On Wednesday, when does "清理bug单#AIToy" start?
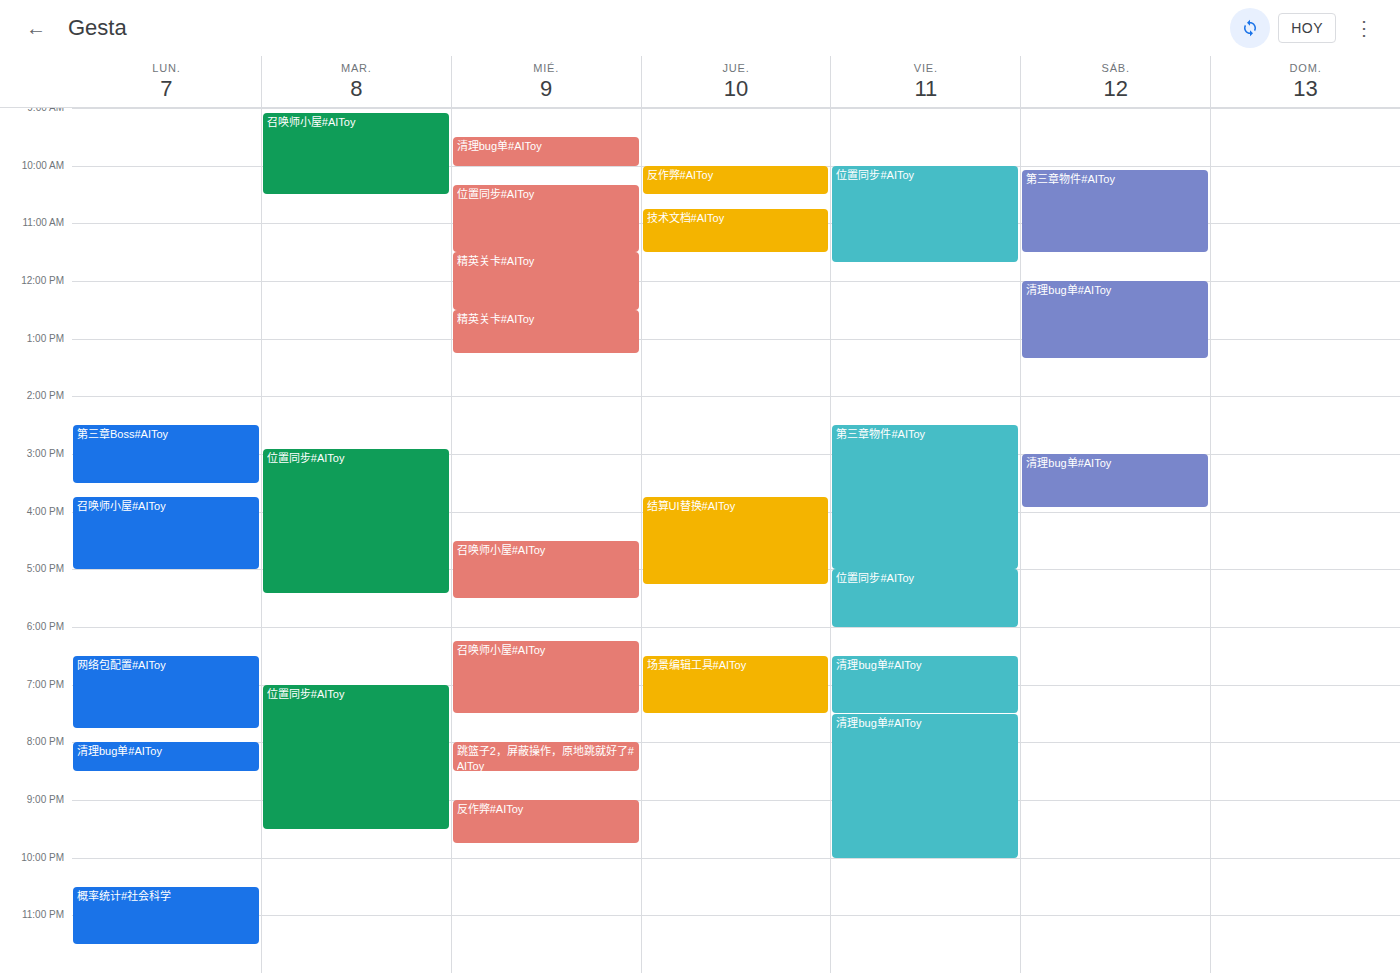
9:30 AM